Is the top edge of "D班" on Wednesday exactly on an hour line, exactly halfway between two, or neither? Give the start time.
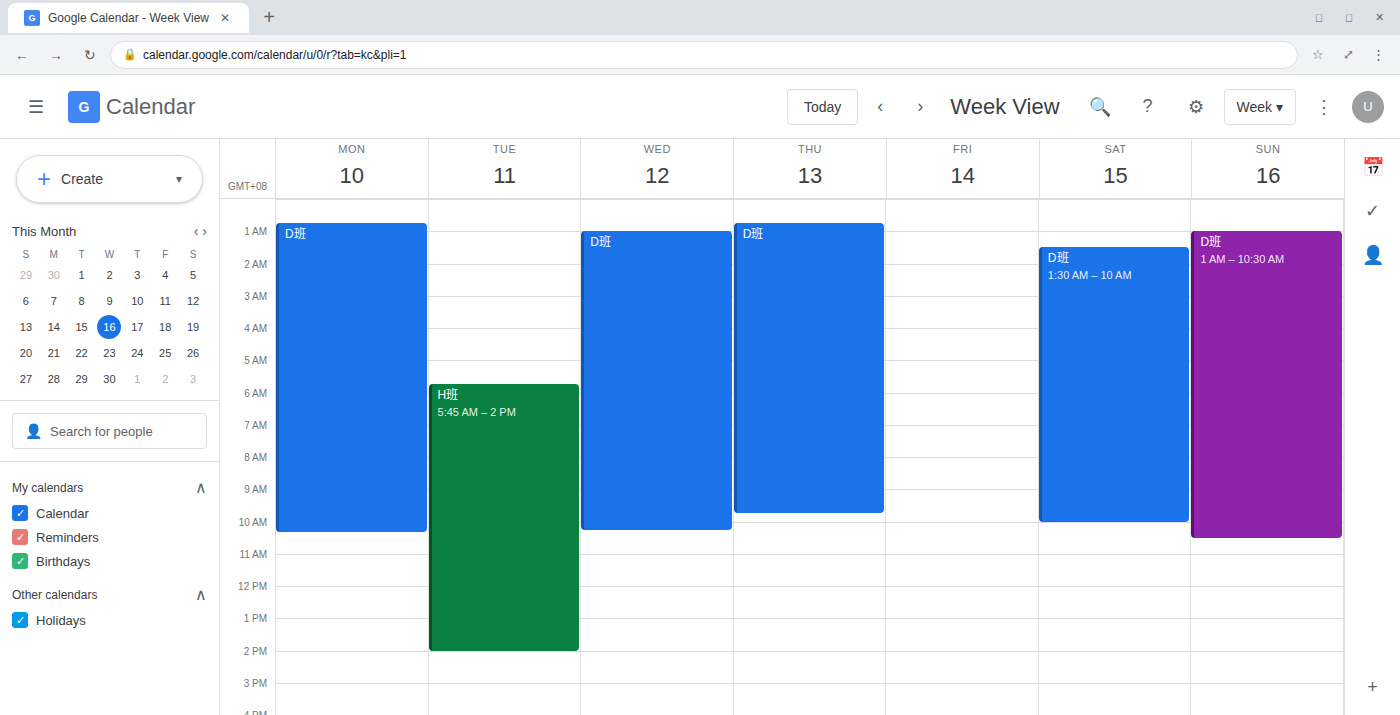
01:00 -- exactly on the 01:00 line.